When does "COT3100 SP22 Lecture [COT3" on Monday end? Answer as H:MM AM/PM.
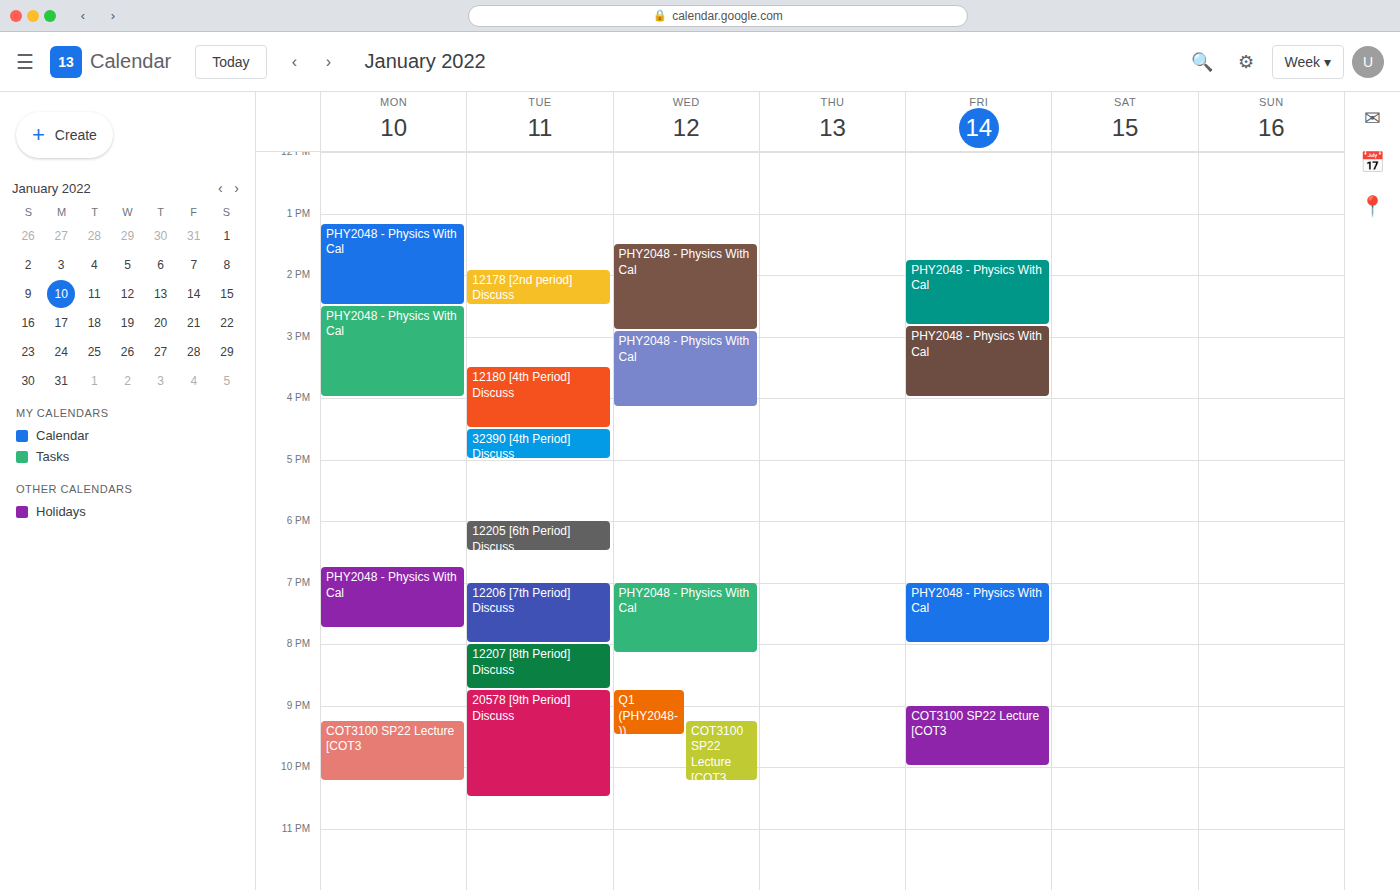
10:15 PM